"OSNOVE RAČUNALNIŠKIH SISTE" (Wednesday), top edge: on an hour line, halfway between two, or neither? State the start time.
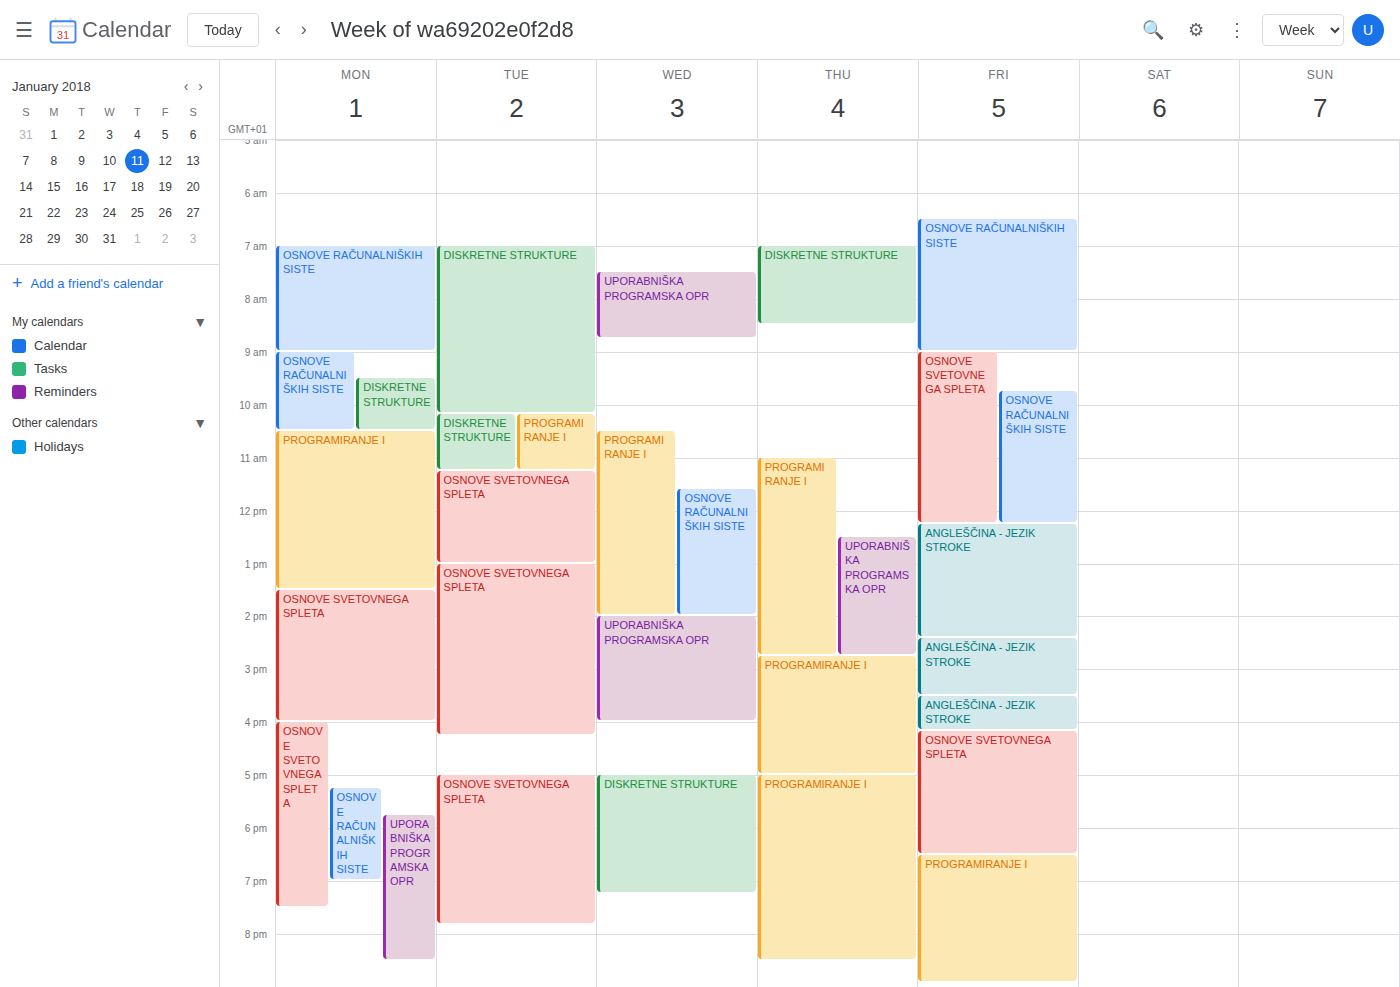
11:35 -- neither: 35 minutes below the 11:00 line and 25 minutes above the 12:00 line.